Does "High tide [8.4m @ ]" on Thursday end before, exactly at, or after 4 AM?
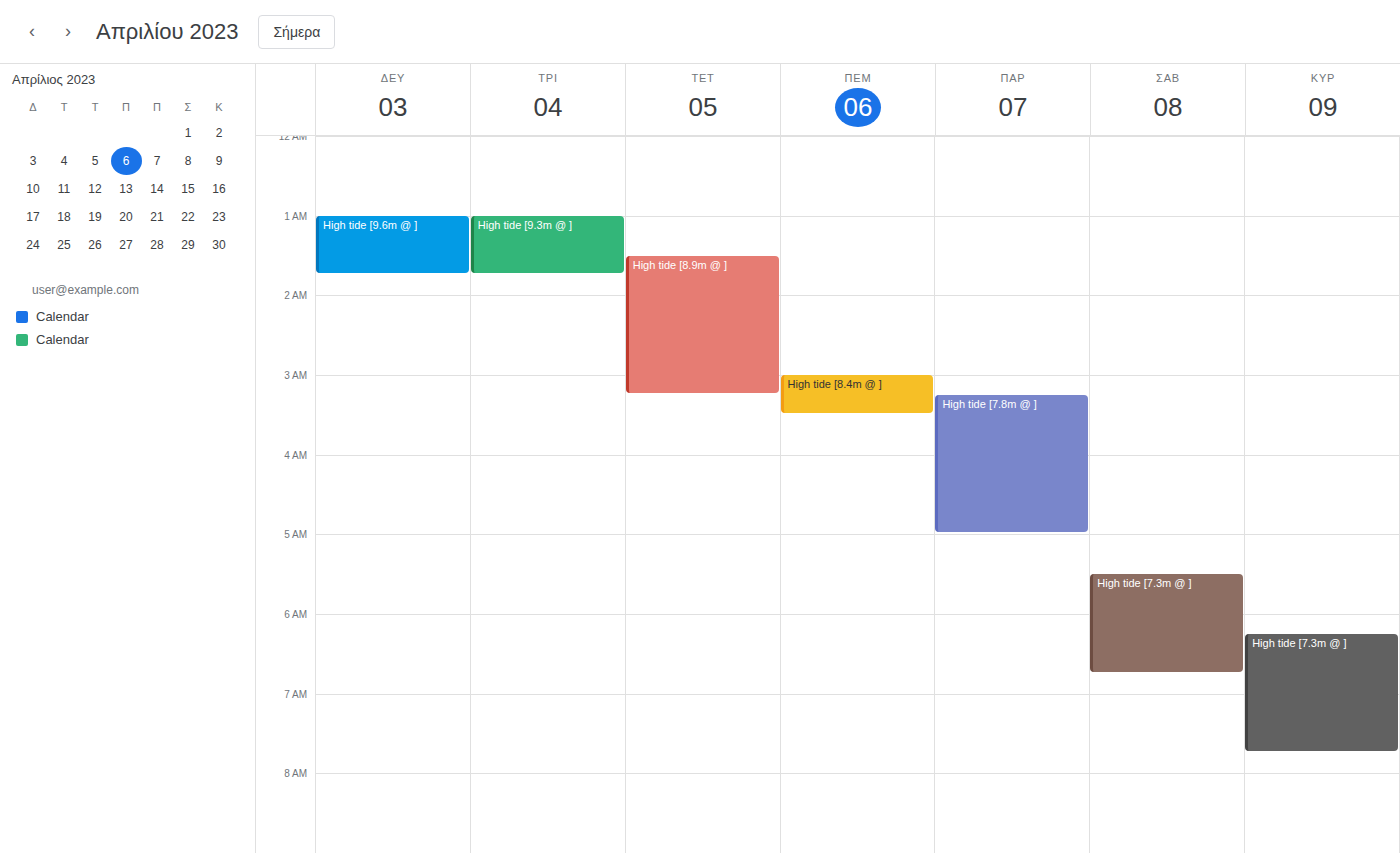
3:30 AM -- before 4 AM, 30 minutes above the 4 AM line.